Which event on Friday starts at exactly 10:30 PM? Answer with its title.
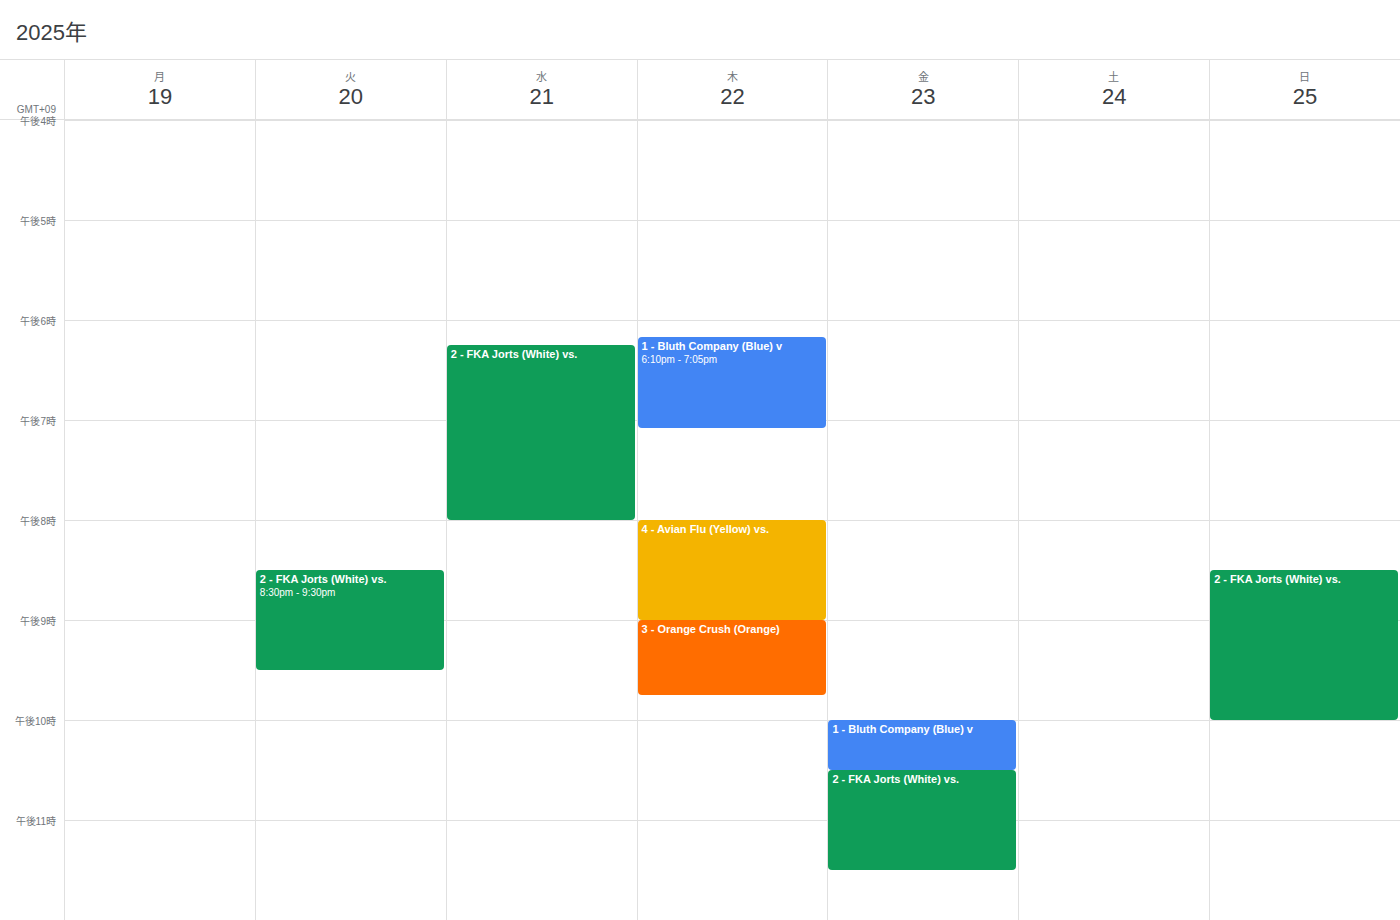
"2 - FKA Jorts (White) vs."